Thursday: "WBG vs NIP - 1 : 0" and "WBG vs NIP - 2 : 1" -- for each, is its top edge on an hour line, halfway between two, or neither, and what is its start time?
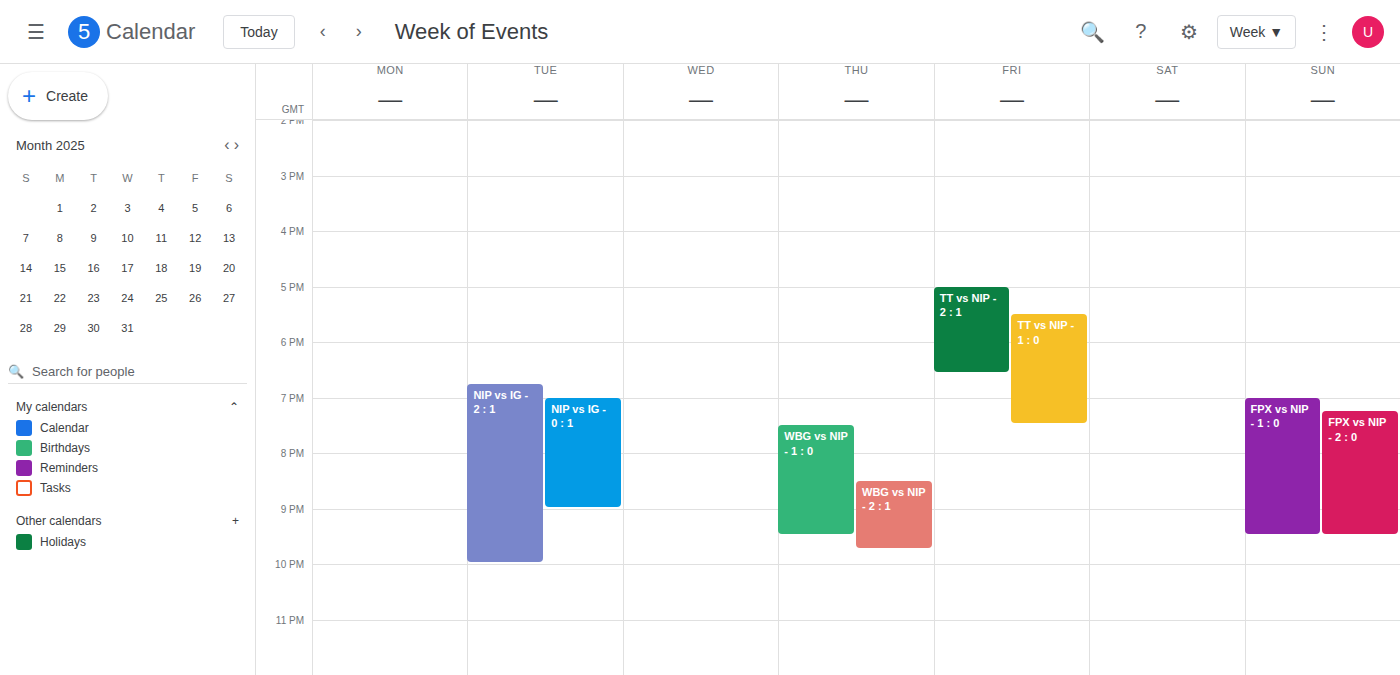
"WBG vs NIP - 1 : 0": 7:30 PM, halfway between the 7 PM and 8 PM lines. "WBG vs NIP - 2 : 1": 8:30 PM, halfway between the 8 PM and 9 PM lines.